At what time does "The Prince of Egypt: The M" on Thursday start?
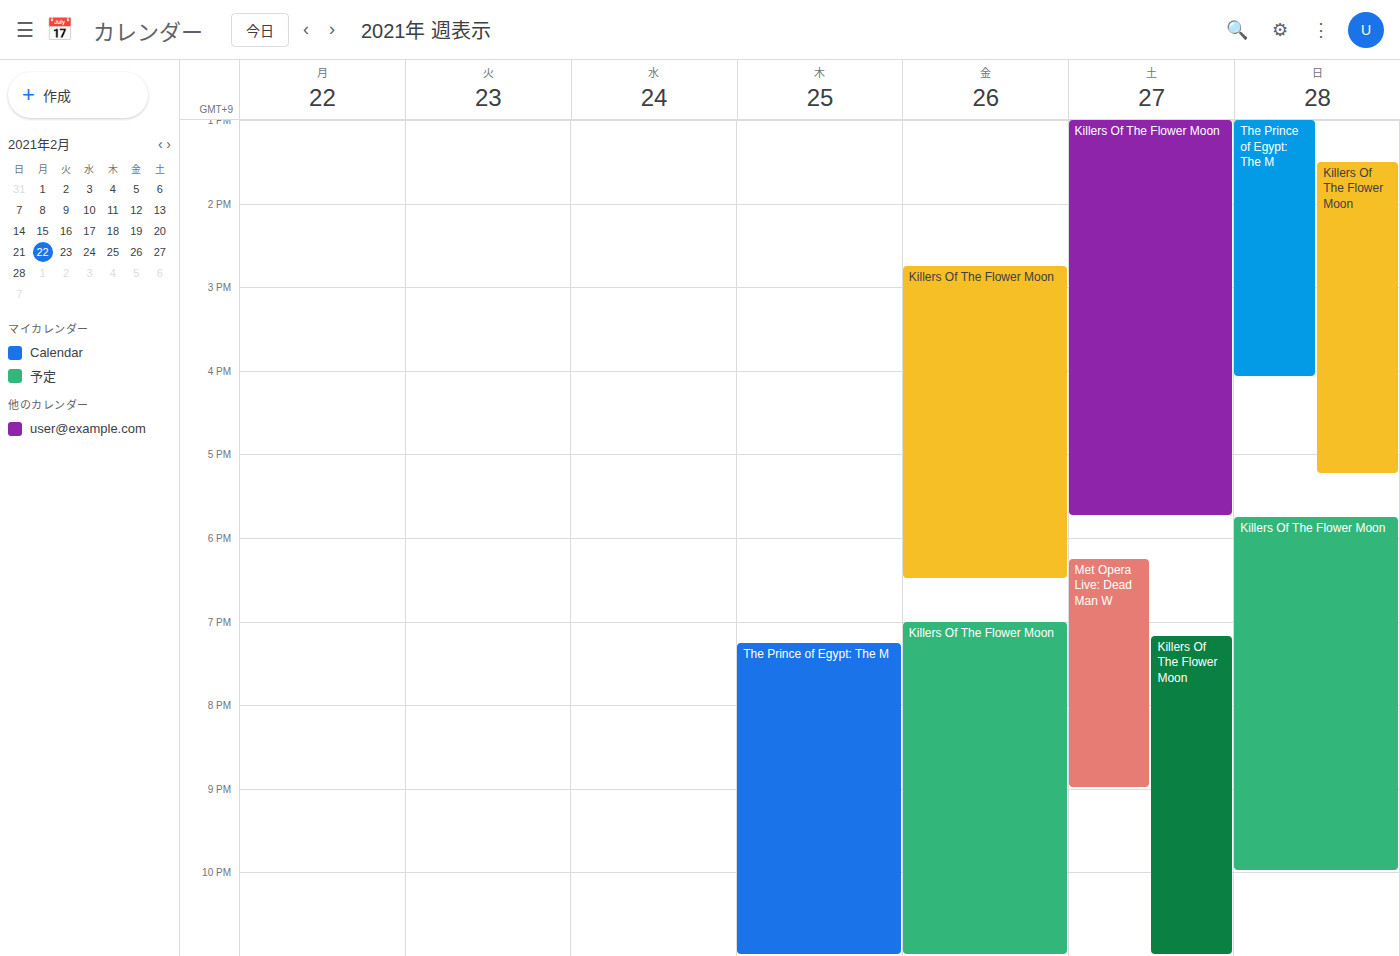
7:15 PM